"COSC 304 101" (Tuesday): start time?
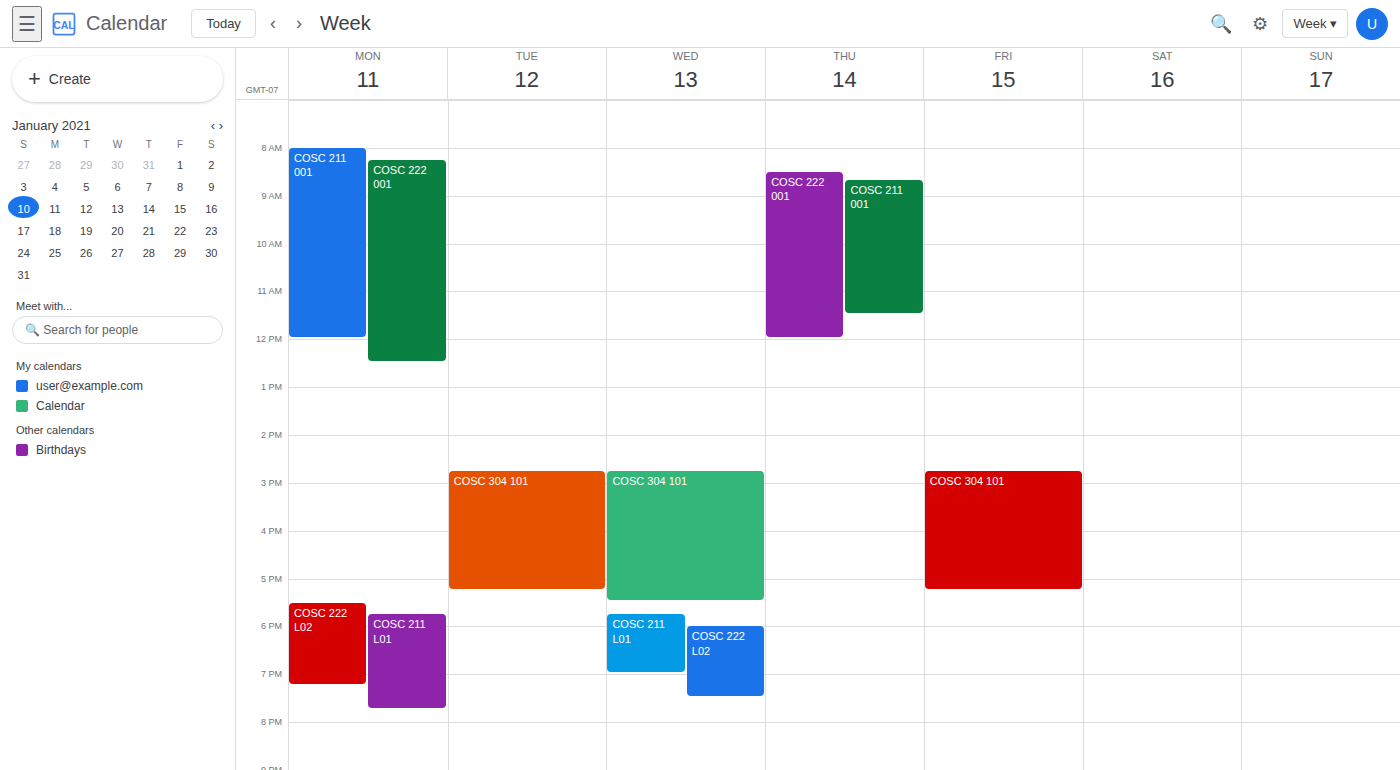
2:45 PM